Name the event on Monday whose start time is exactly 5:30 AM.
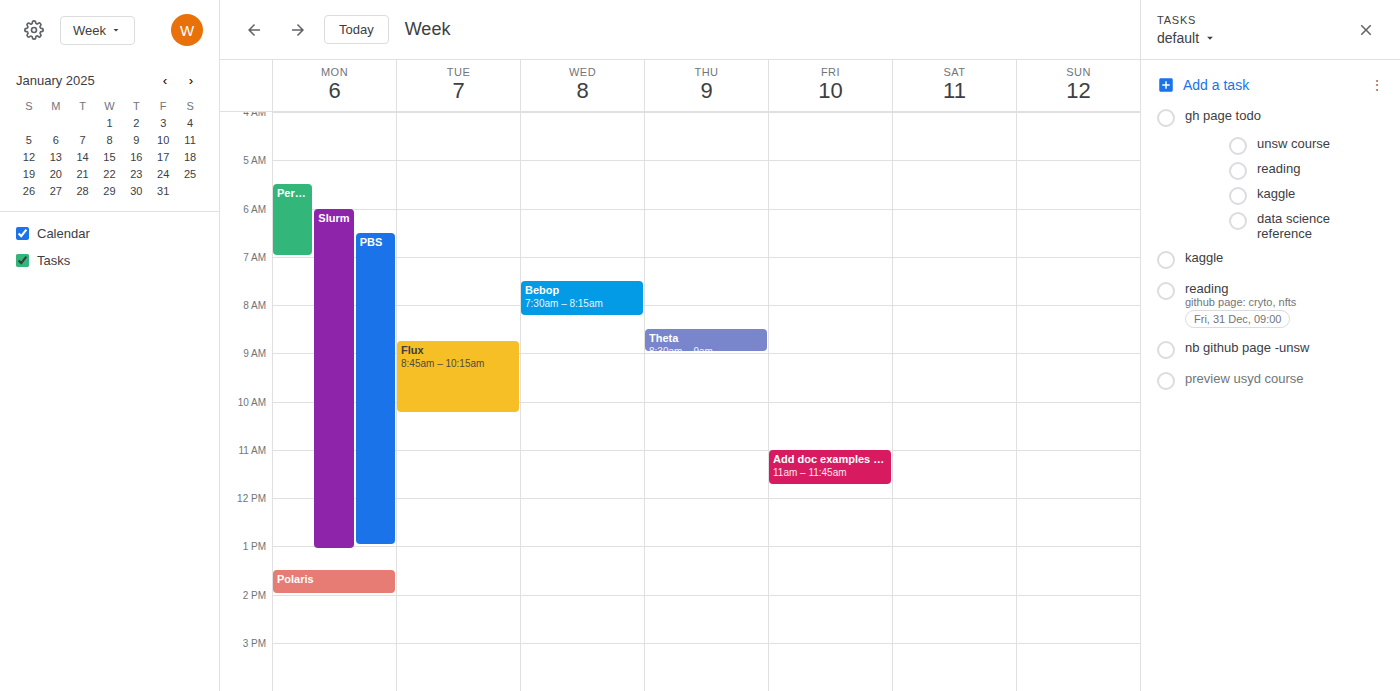
"Perlmutter"